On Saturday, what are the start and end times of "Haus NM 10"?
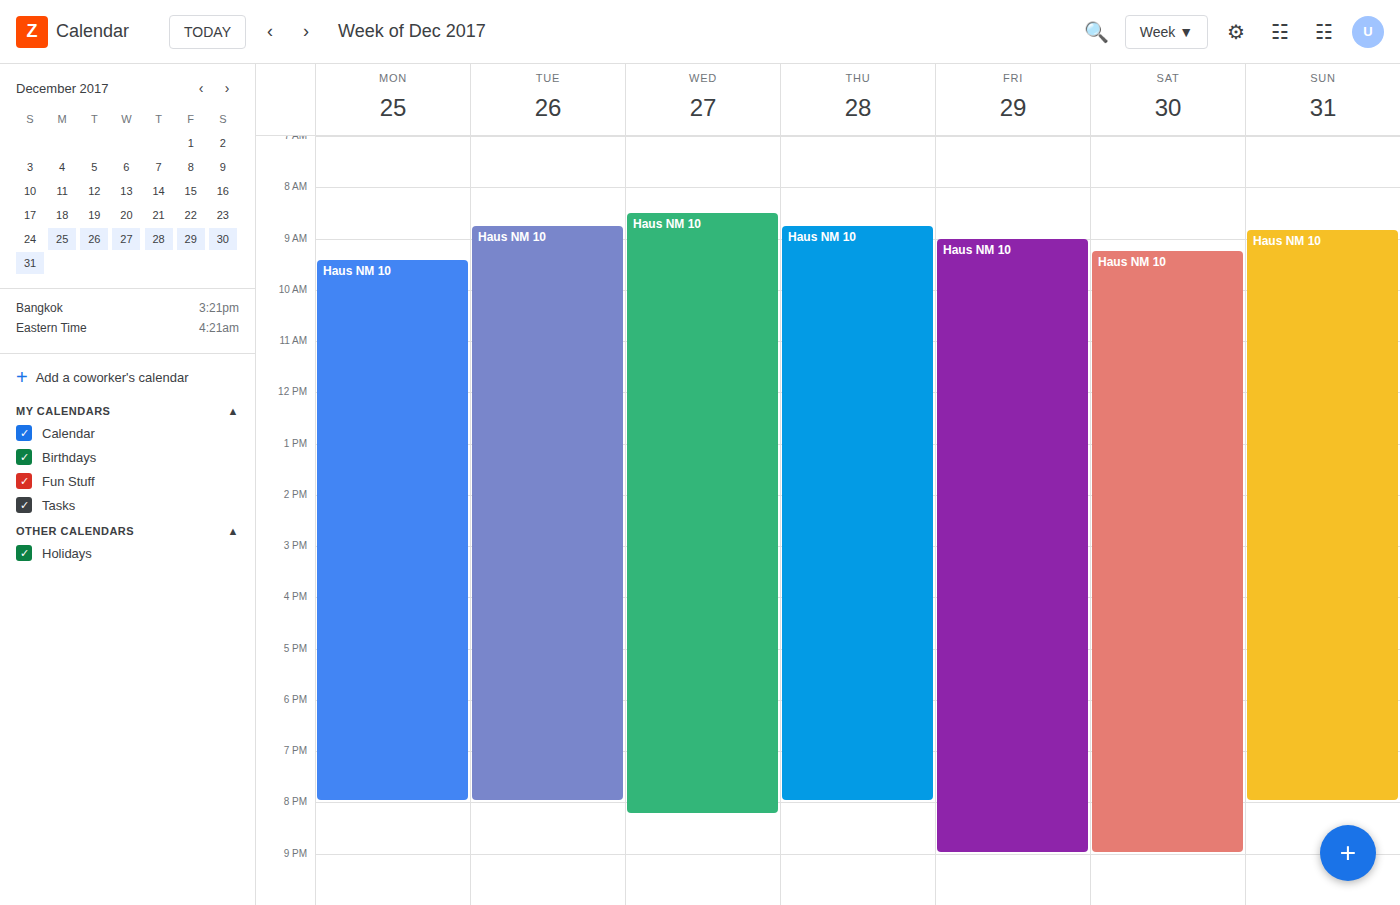
9:15 AM to 9:00 PM